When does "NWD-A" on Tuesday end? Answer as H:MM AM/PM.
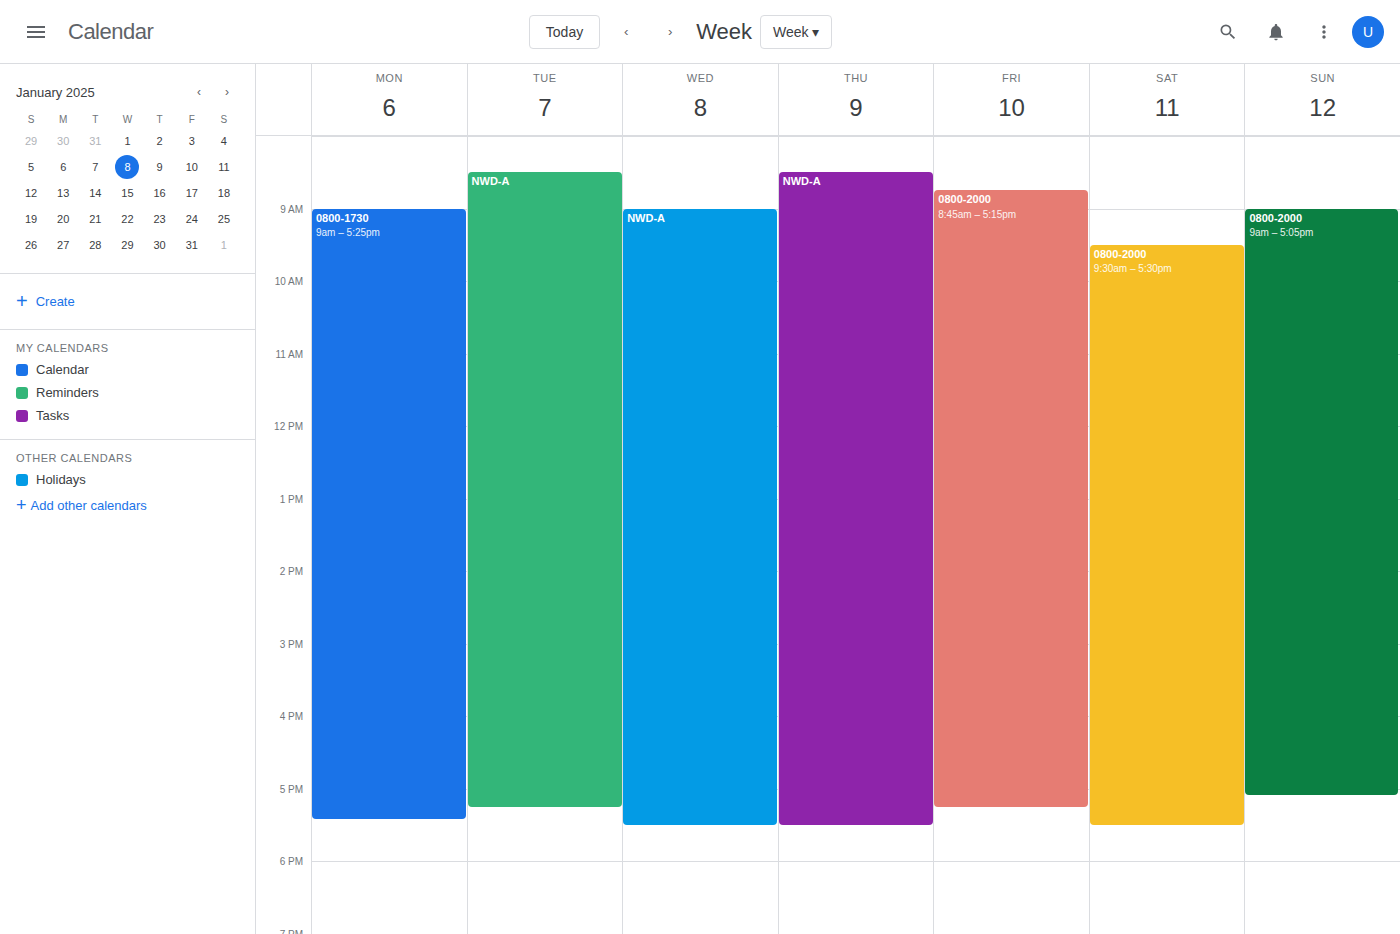
5:15 PM